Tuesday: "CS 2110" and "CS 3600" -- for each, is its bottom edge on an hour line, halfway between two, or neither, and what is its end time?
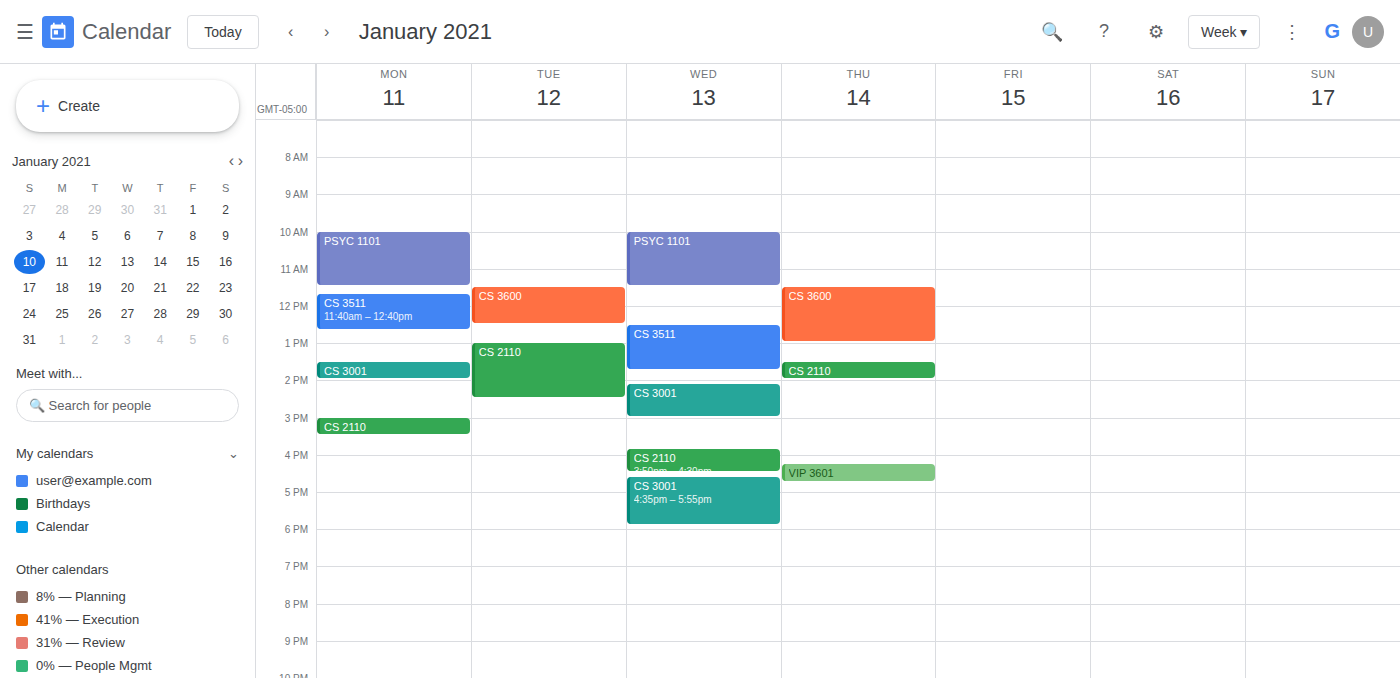
"CS 2110": 2:30 PM, halfway between the 2 PM and 3 PM lines. "CS 3600": 12:30 PM, halfway between the 12 PM and 1 PM lines.